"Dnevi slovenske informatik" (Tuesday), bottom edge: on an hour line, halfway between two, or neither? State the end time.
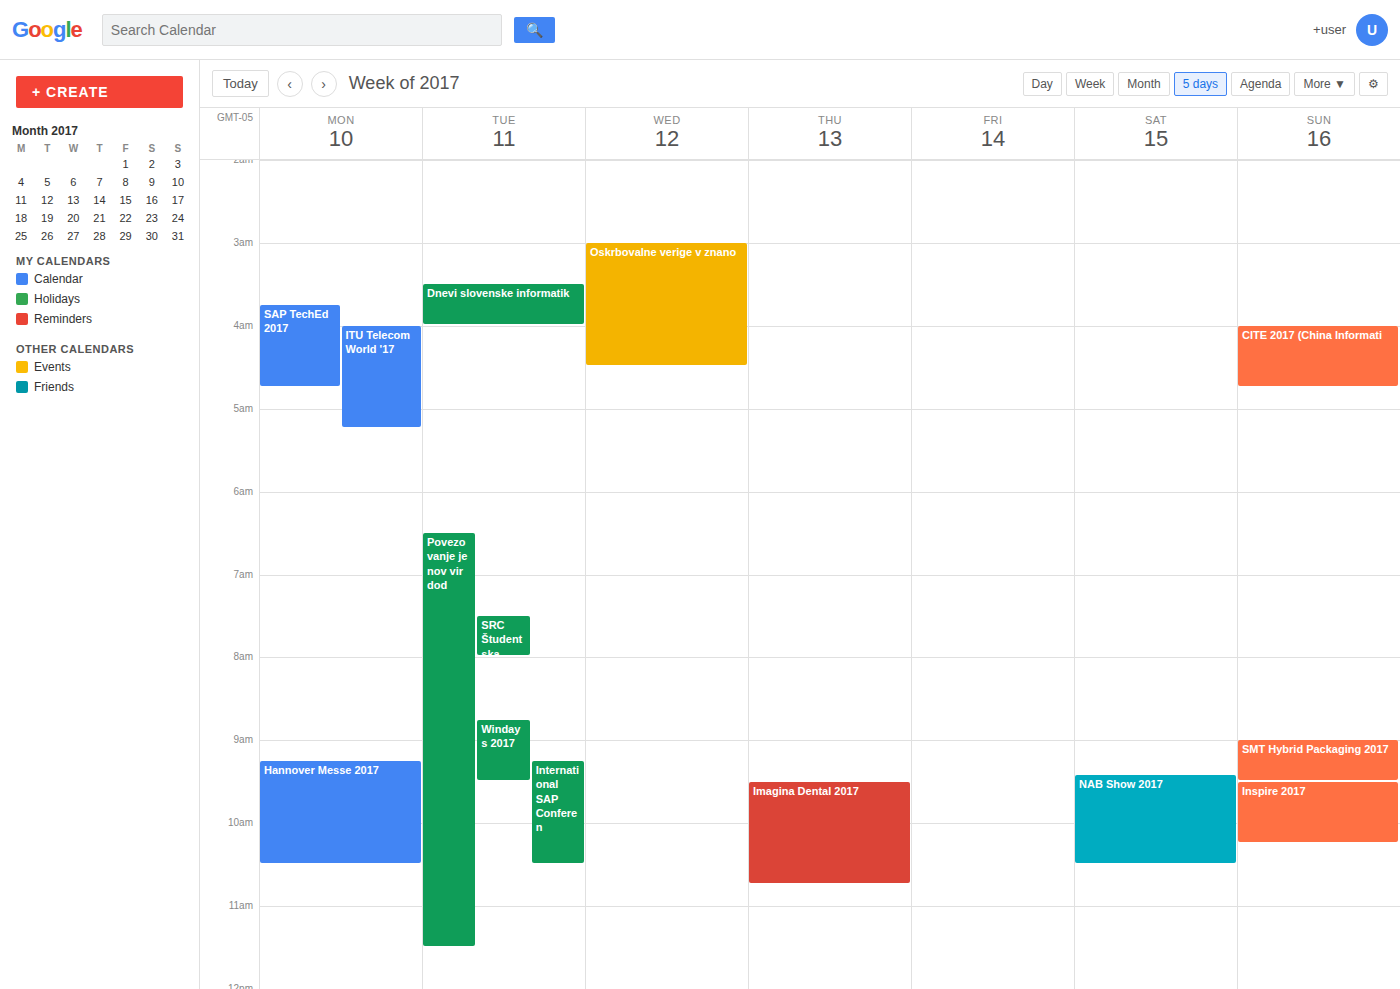
4:00 AM -- exactly on the 4 AM line.